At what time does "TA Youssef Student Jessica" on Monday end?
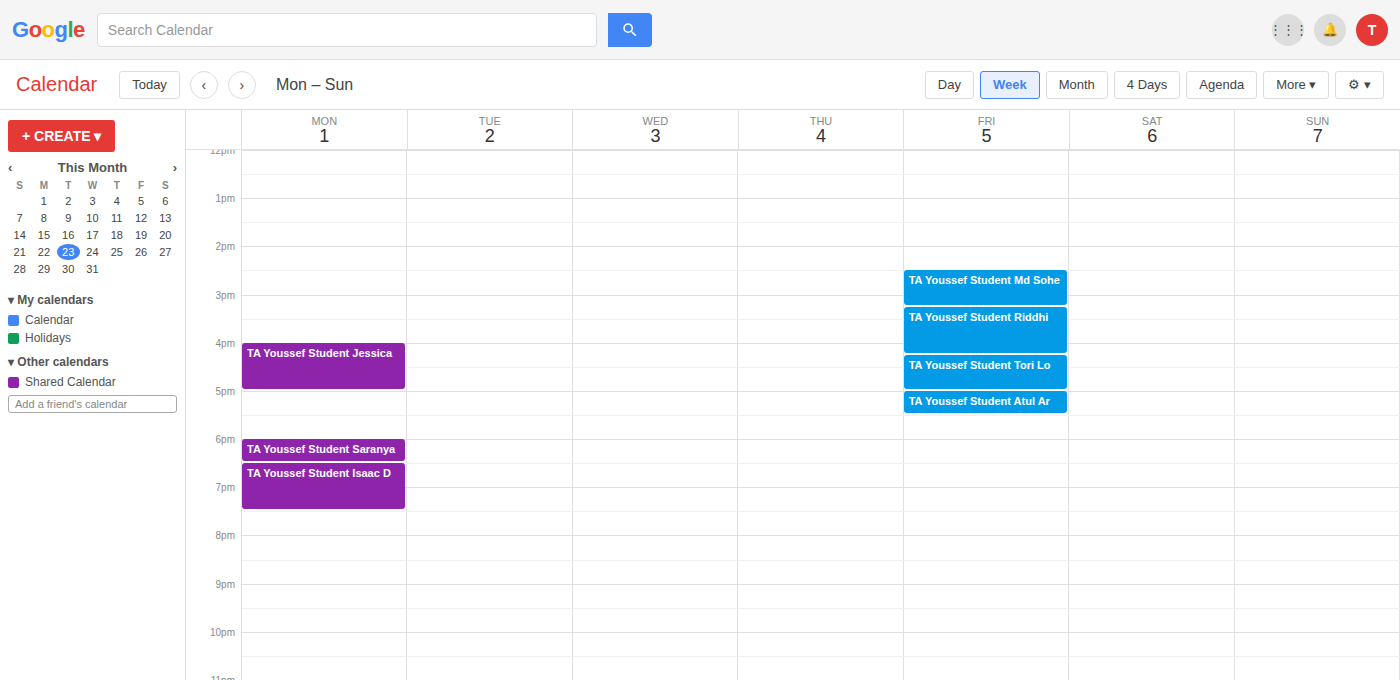
5:00 PM